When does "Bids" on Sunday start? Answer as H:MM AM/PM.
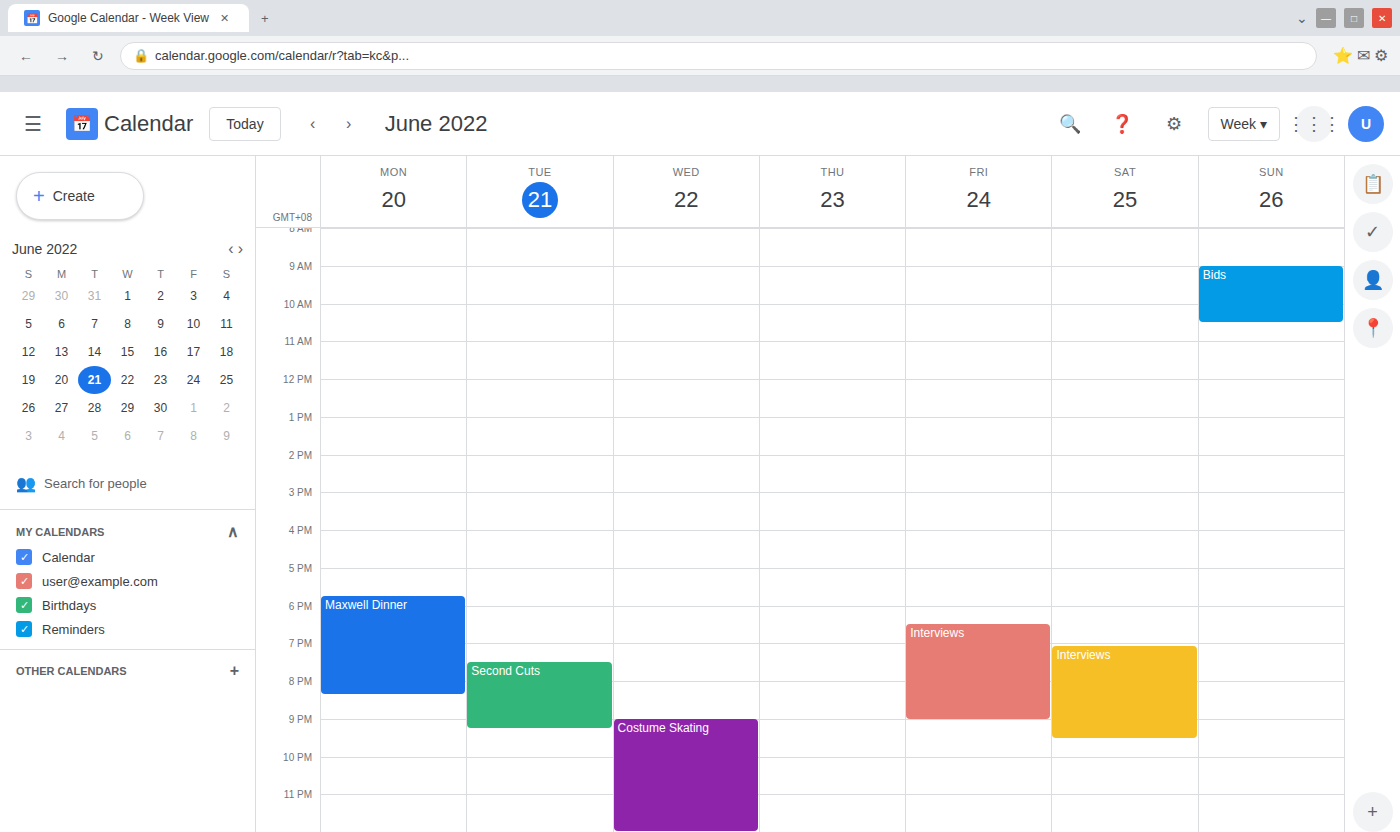
9:00 AM